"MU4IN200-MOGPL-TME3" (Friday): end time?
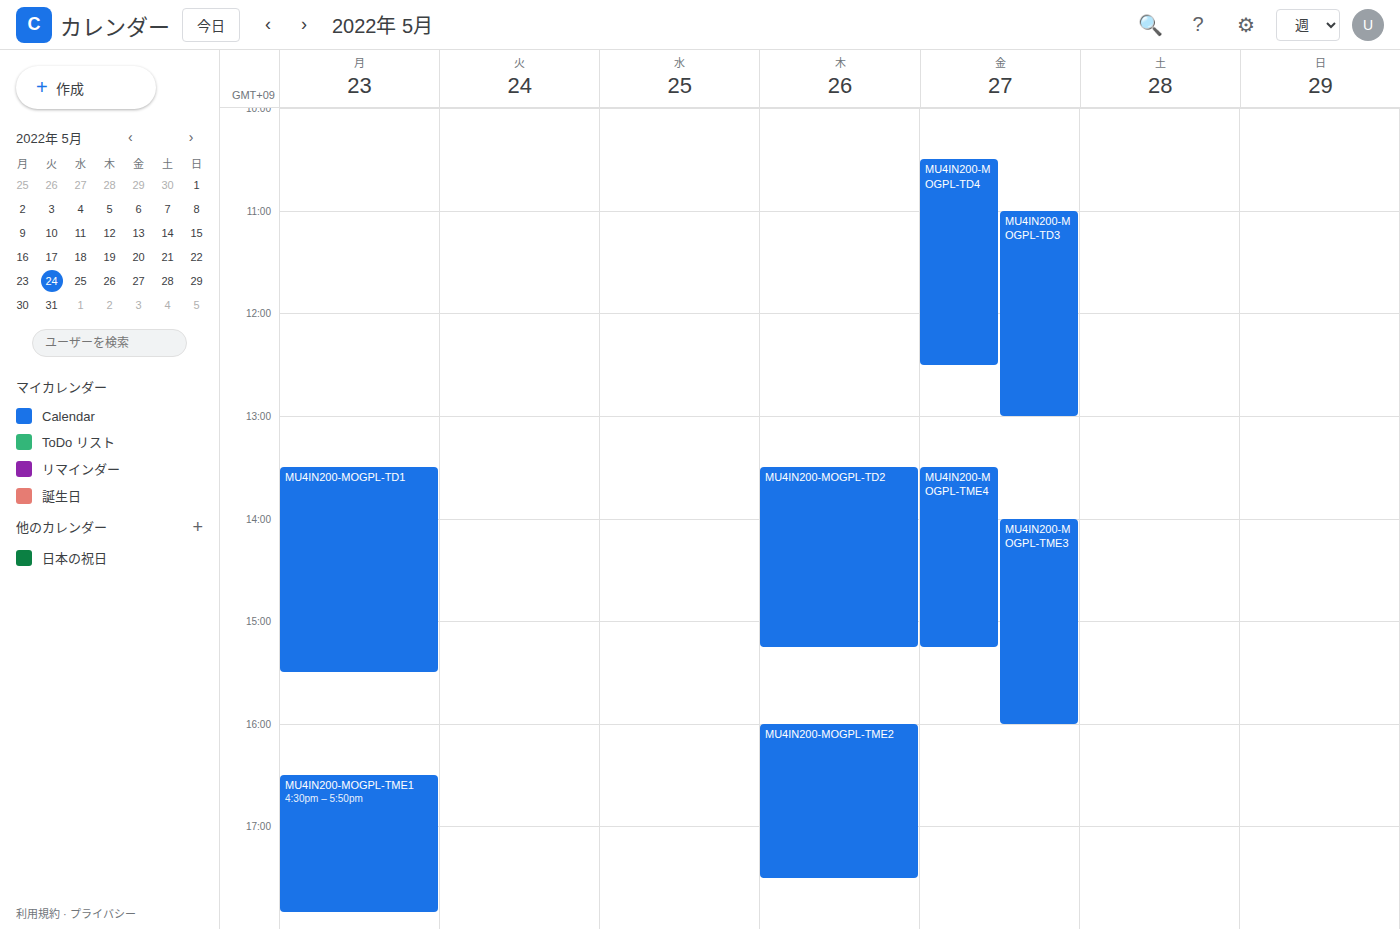
4:00 PM